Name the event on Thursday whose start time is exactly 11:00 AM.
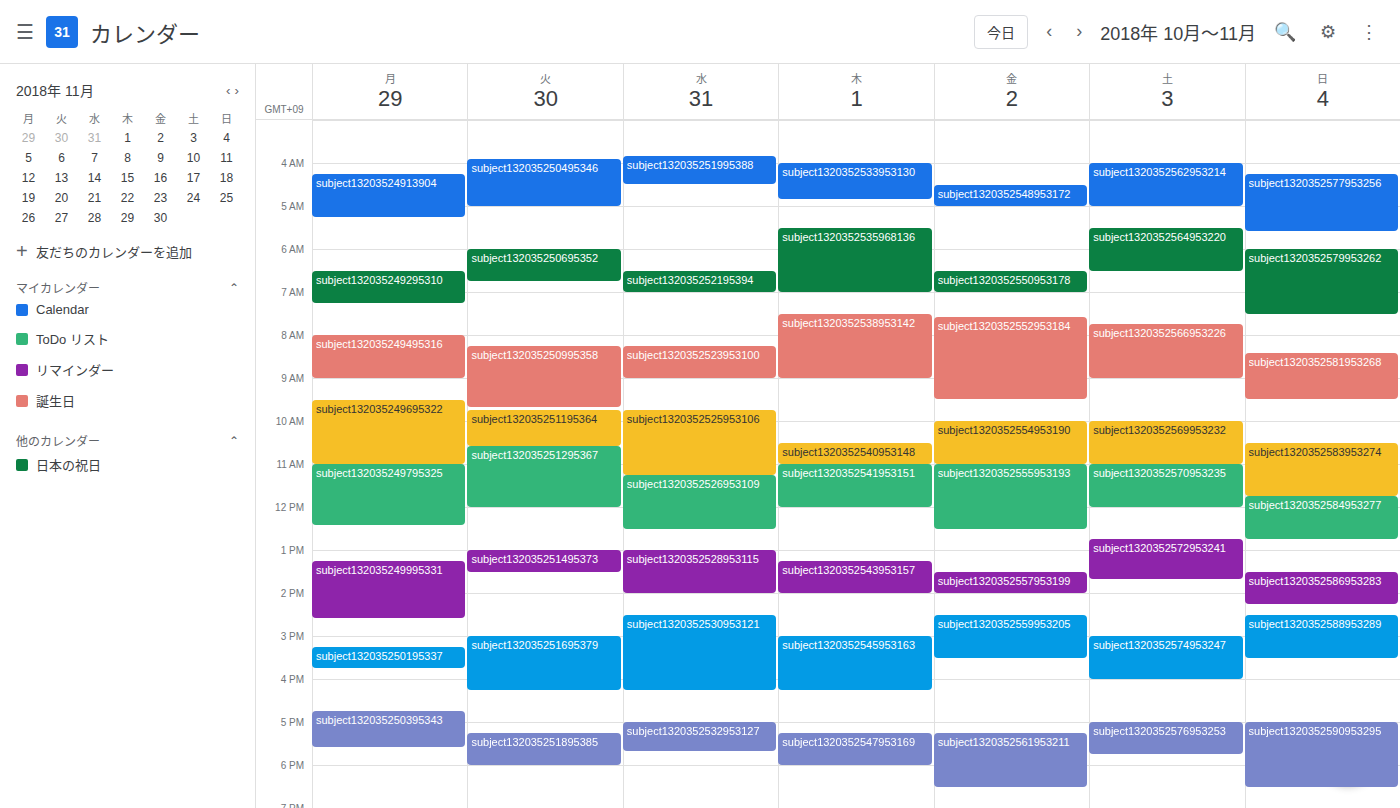
"subject1320352541953151"